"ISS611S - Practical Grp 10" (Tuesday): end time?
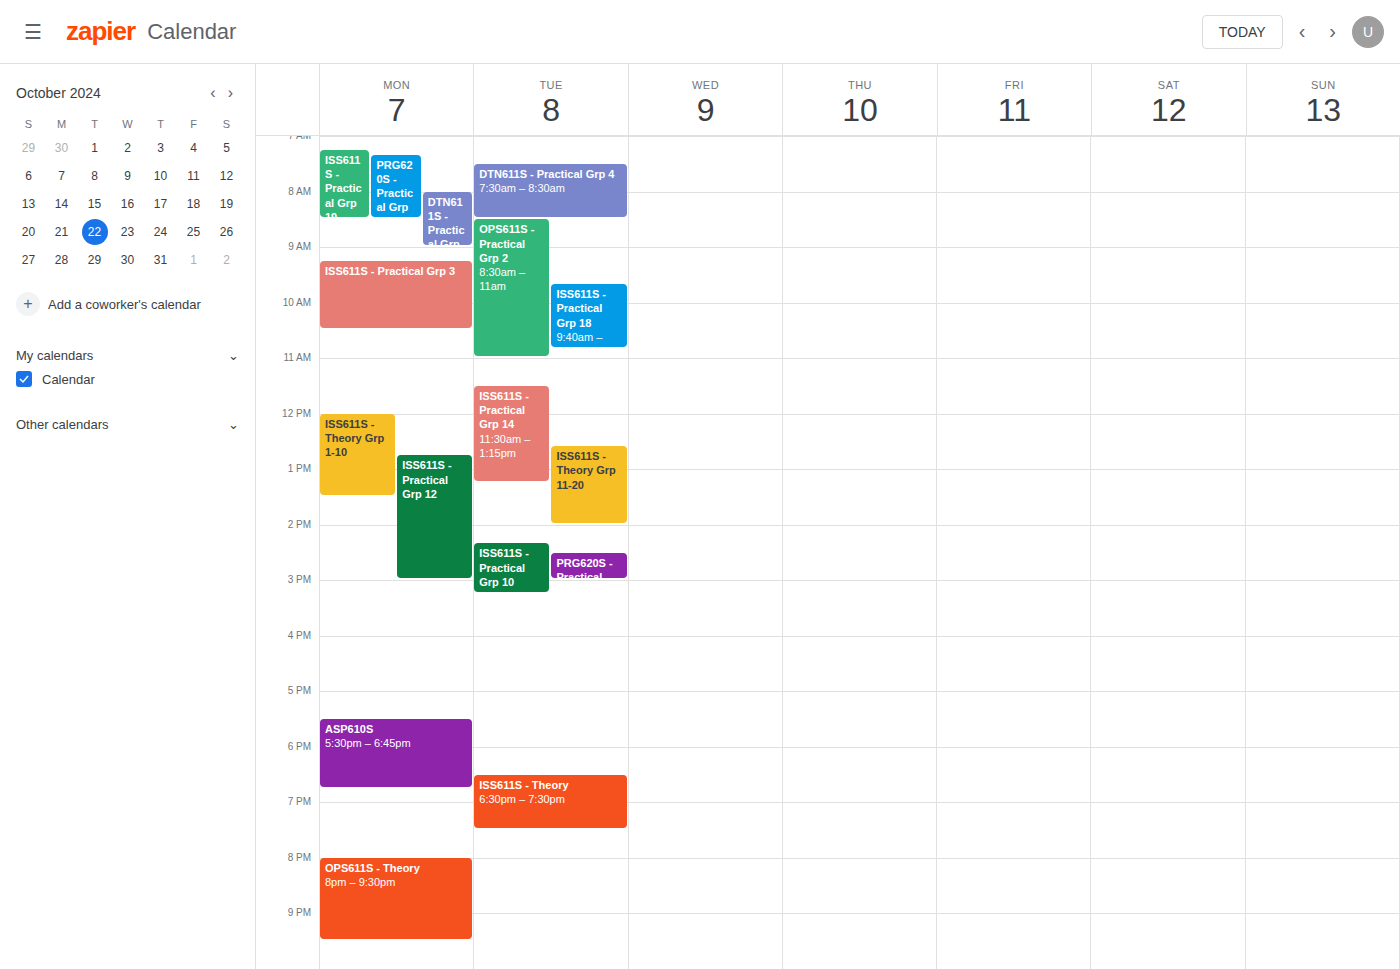
15:15